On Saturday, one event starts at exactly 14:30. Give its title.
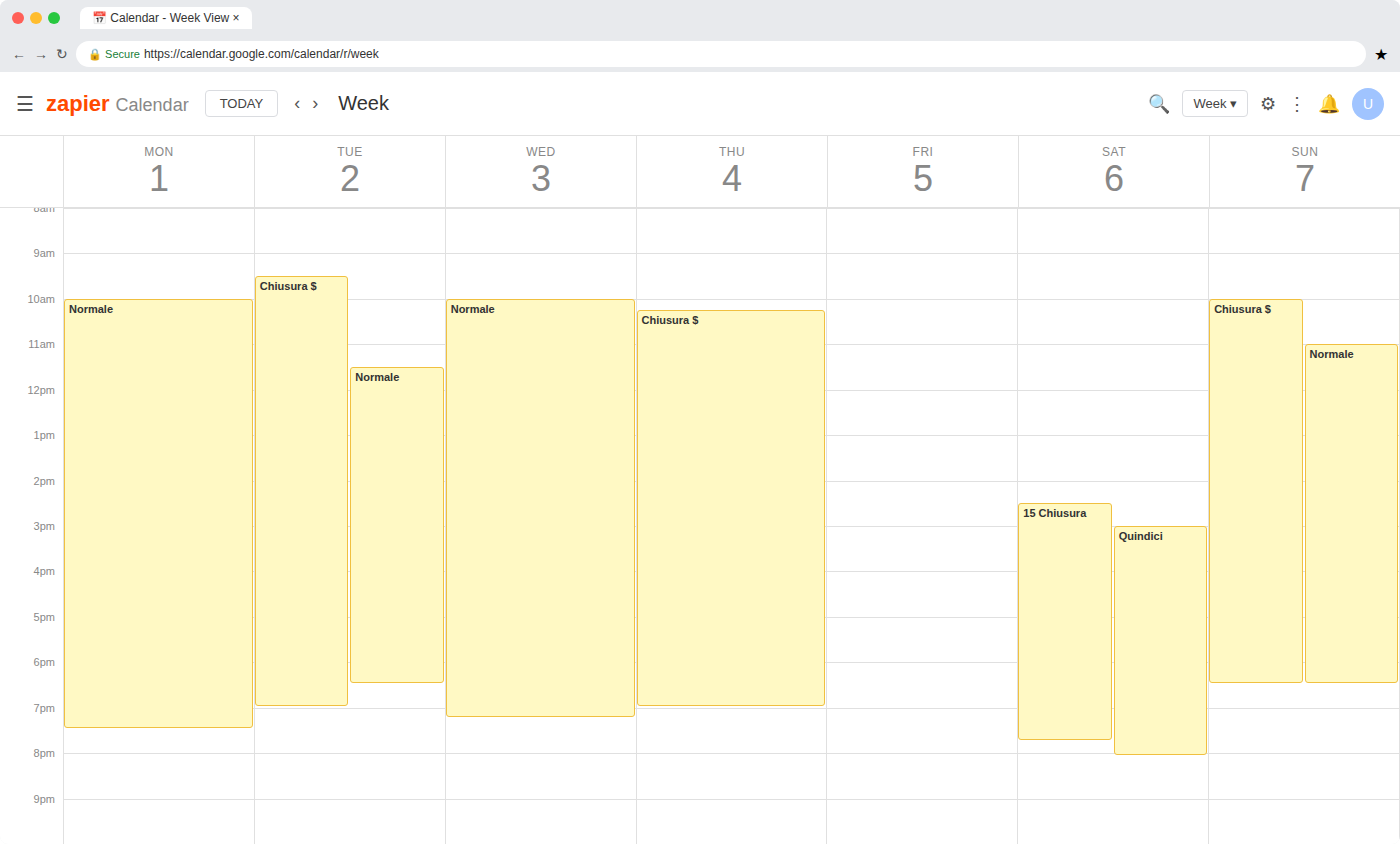
"15 Chiusura"